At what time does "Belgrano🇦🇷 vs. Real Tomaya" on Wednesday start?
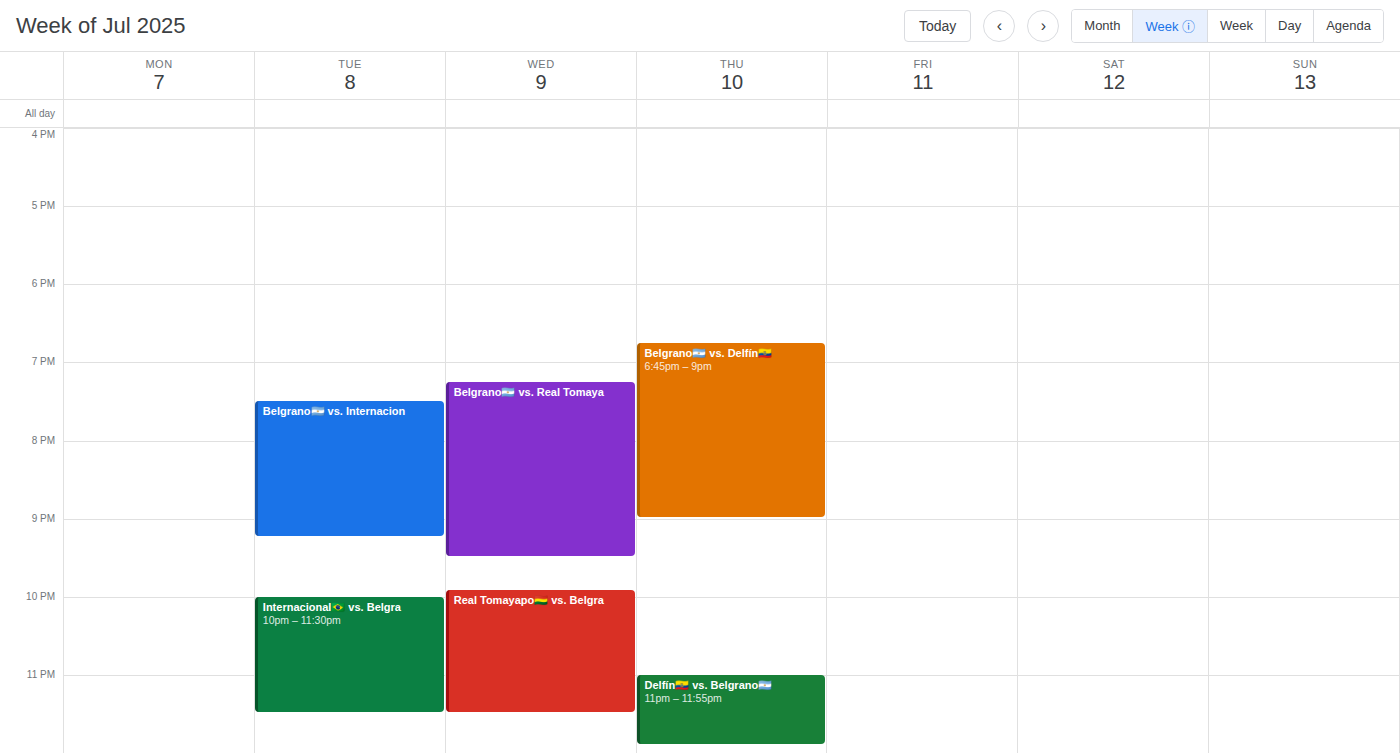
7:15 PM